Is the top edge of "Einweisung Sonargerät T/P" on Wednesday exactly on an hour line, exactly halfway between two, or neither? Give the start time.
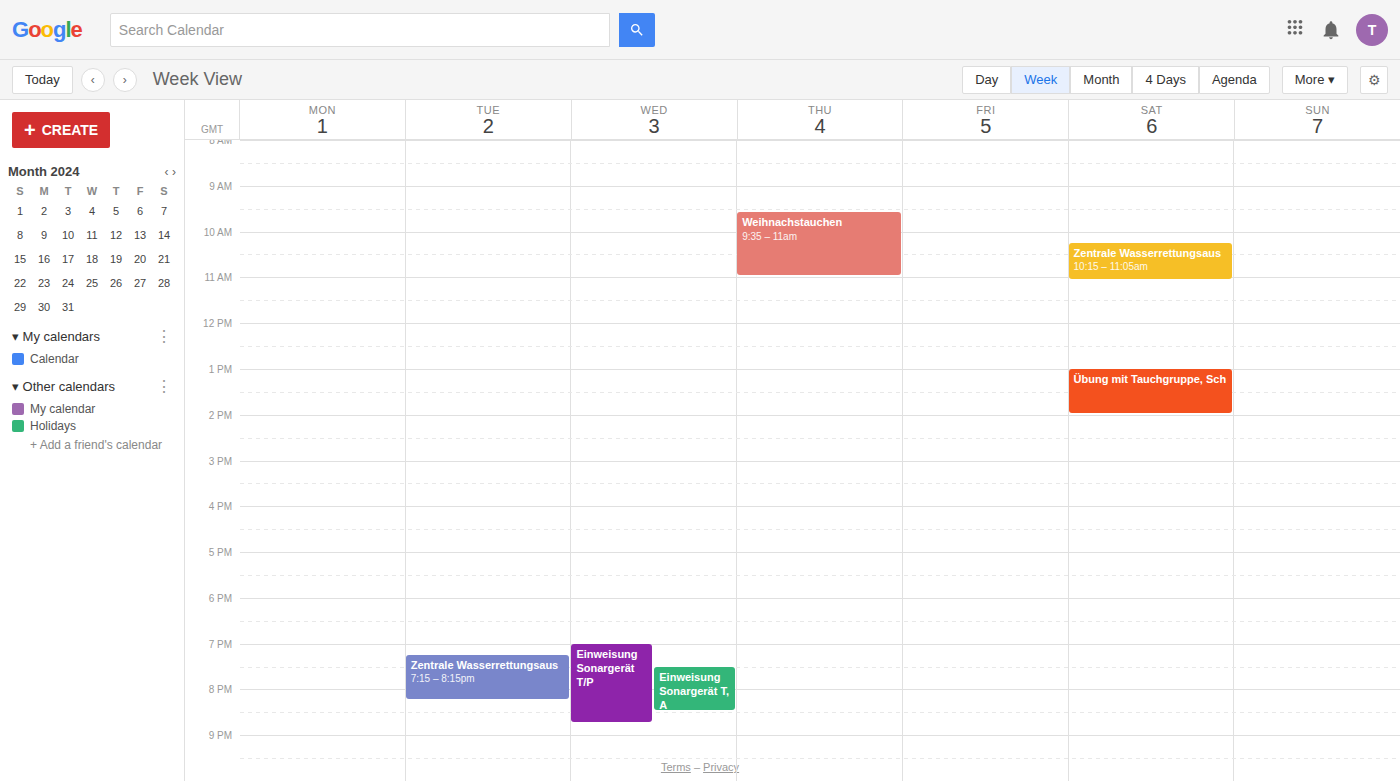
19:00 -- exactly on the 19:00 line.